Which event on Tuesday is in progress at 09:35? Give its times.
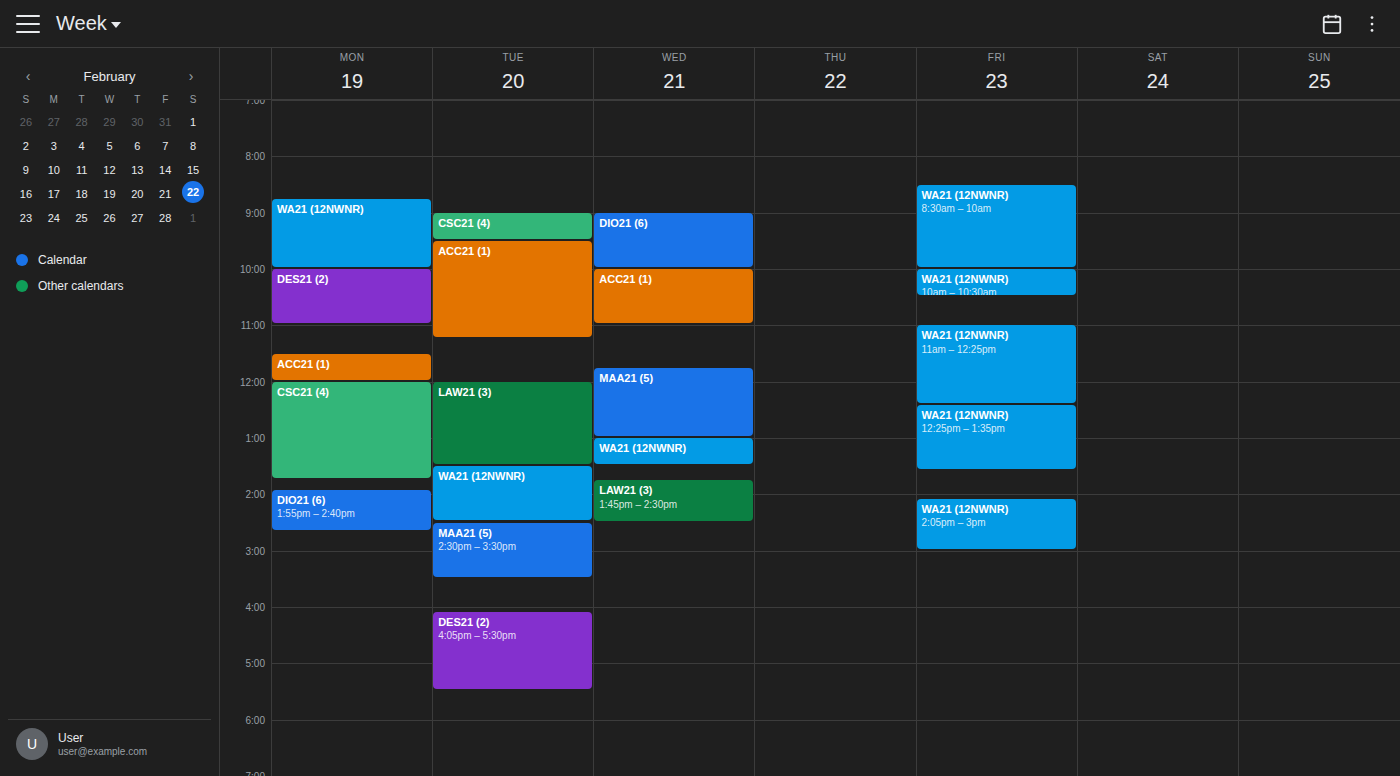
"ACC21 (1)", 09:30 to 11:15